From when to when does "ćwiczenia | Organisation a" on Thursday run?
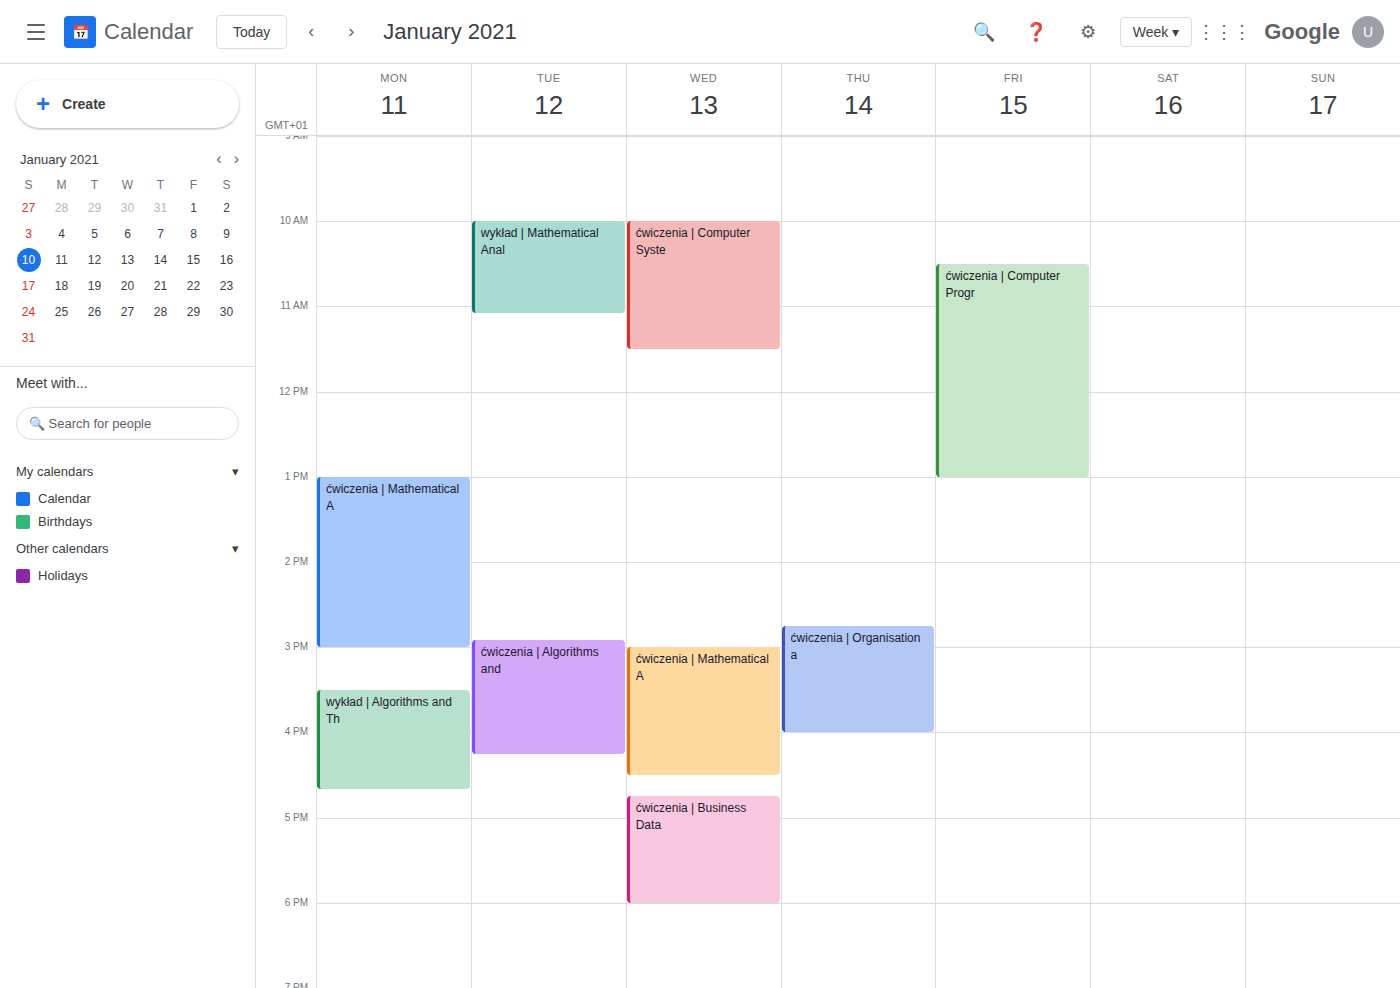
2:45 PM to 4:00 PM